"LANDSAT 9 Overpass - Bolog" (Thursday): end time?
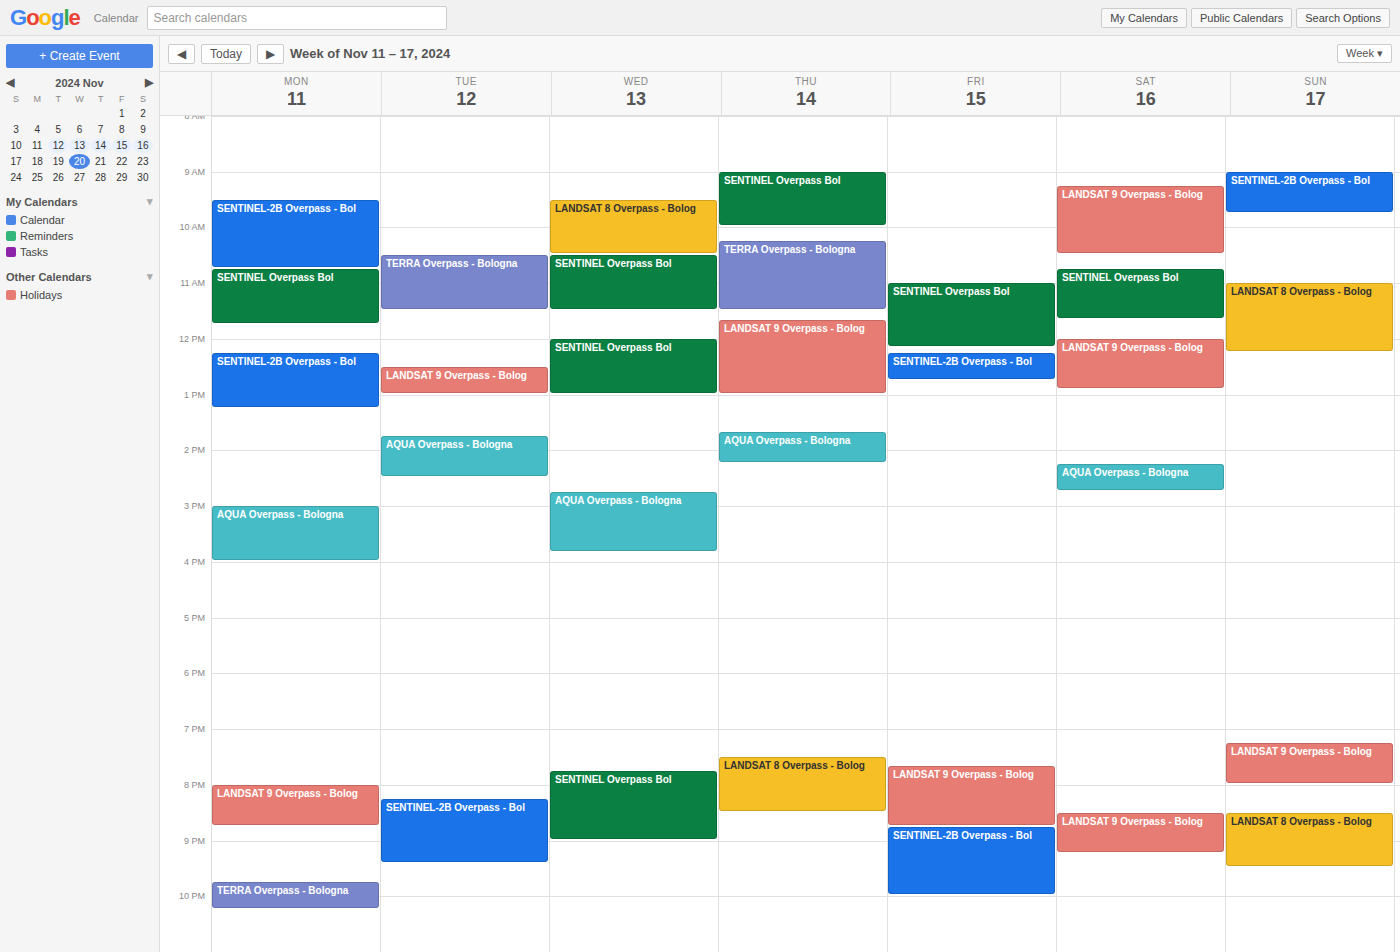
1:00 PM